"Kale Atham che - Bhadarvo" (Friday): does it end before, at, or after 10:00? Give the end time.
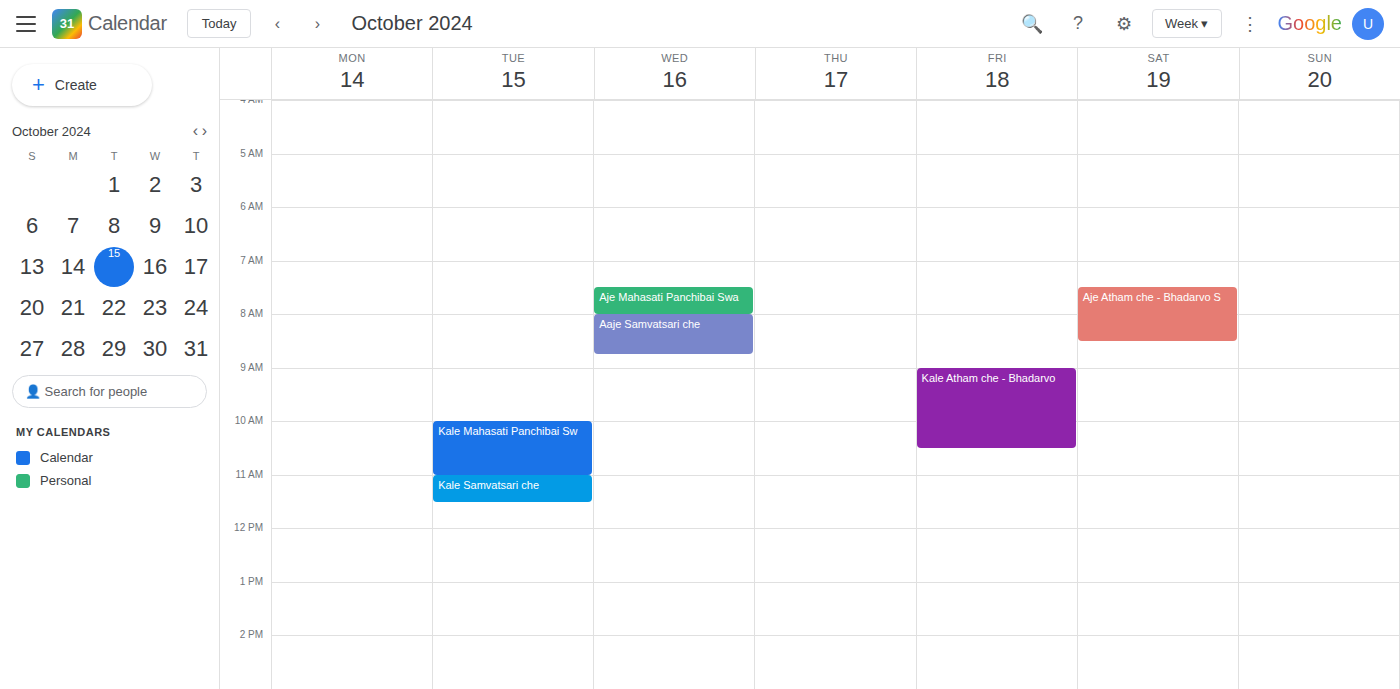
10:30 -- after 10:00, 30 minutes below the 10:00 line.